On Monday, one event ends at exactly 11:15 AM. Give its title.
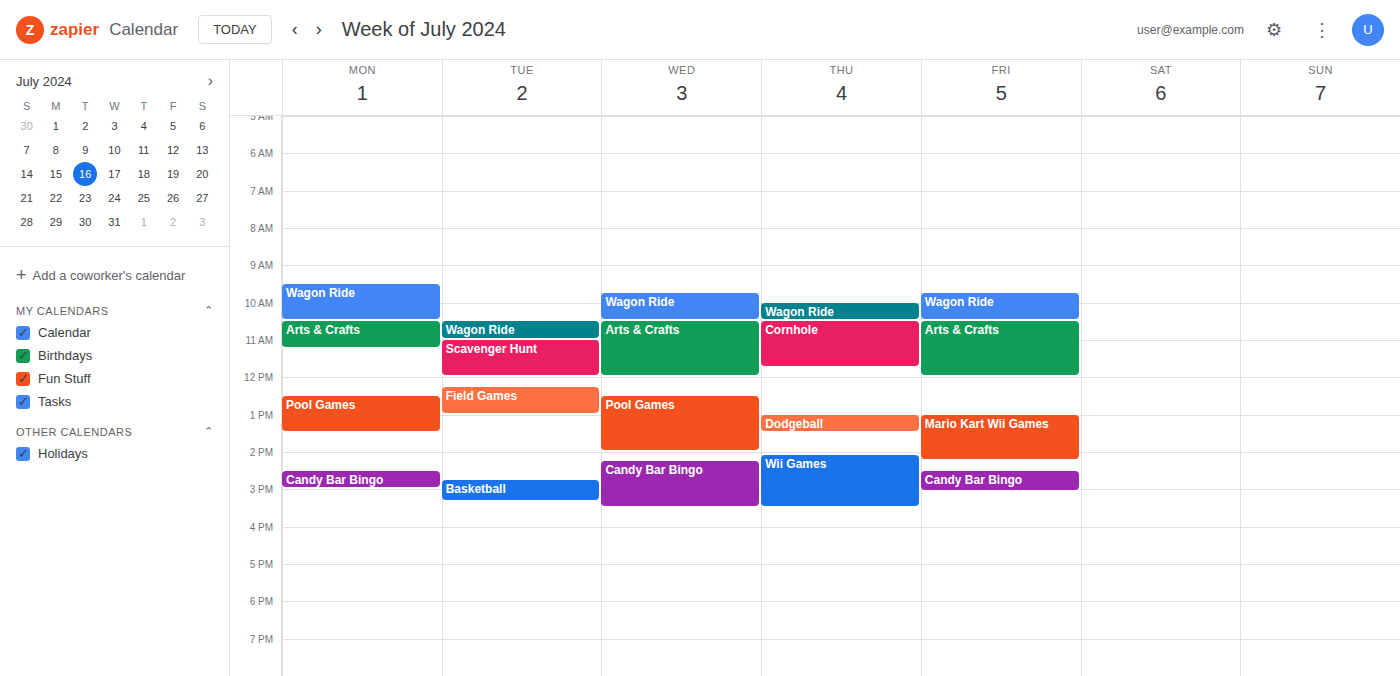
"Arts & Crafts"